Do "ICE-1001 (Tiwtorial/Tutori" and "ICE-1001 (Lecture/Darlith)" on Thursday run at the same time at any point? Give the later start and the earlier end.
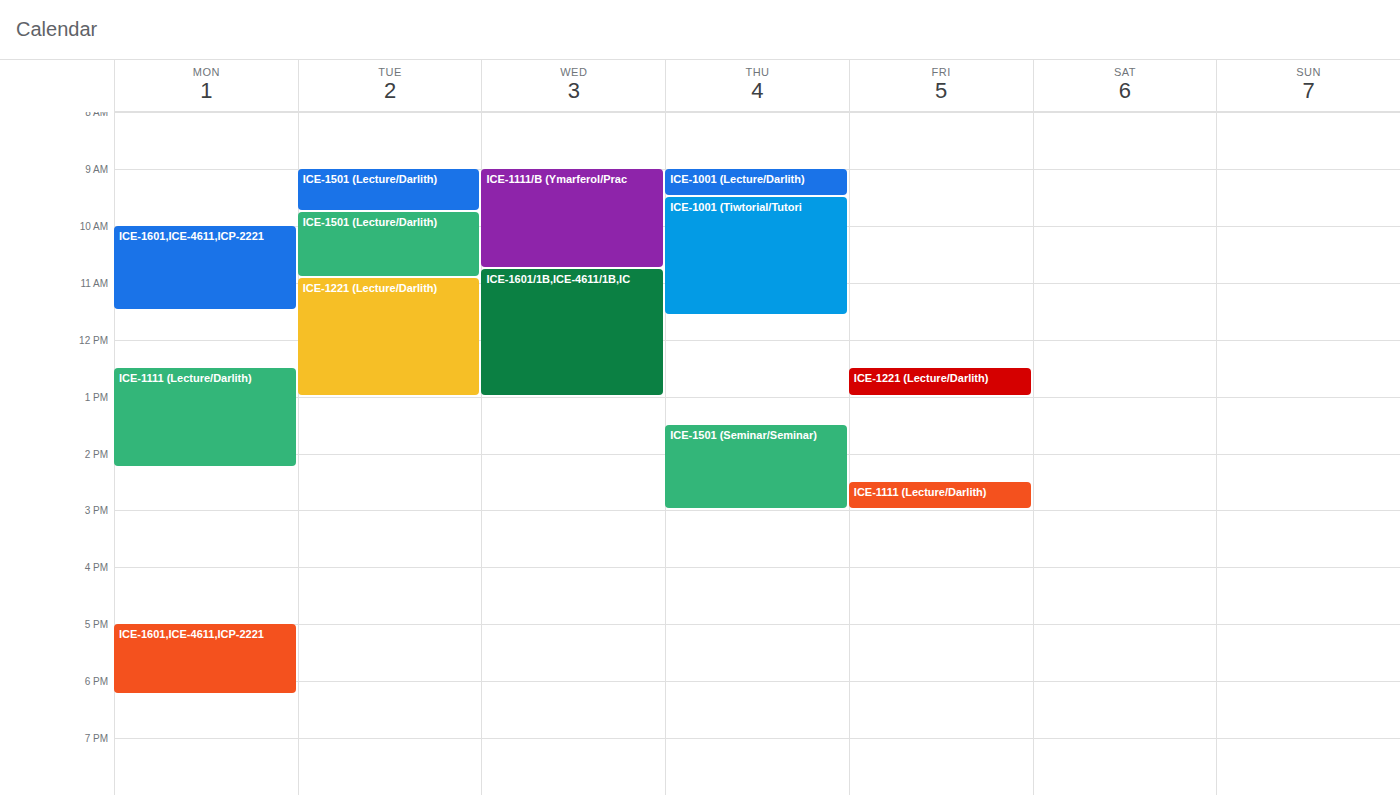
"ICE-1001 (Lecture/Darlith)" ends at 9:30 AM, exactly when "ICE-1001 (Tiwtorial/Tutori" starts -- they touch but do not overlap.